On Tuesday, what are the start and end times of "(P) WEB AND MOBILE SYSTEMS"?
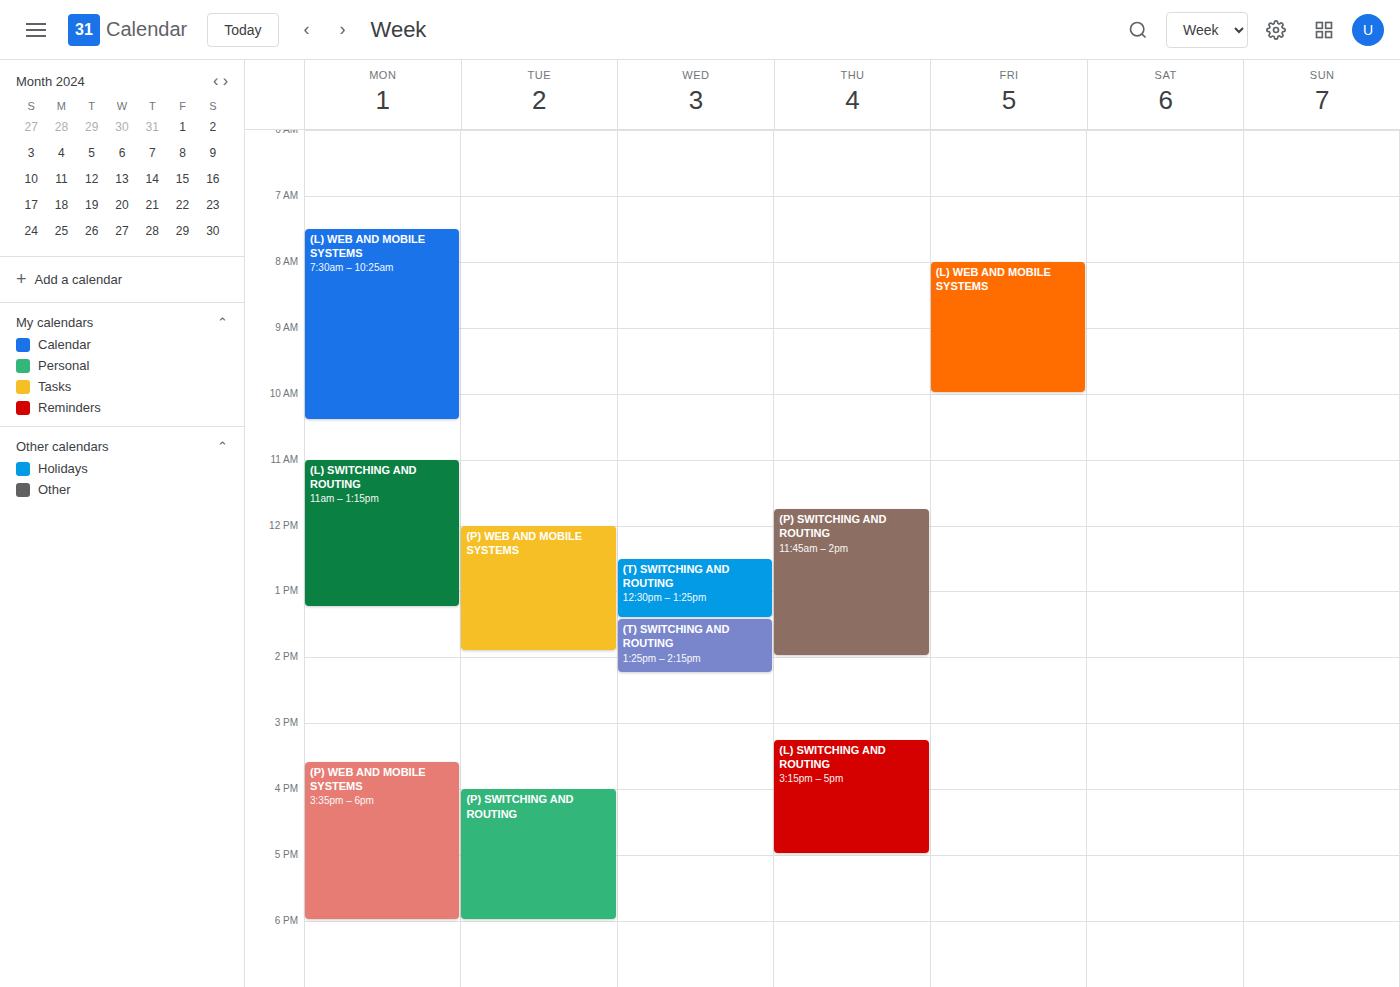
12:00 PM to 1:55 PM